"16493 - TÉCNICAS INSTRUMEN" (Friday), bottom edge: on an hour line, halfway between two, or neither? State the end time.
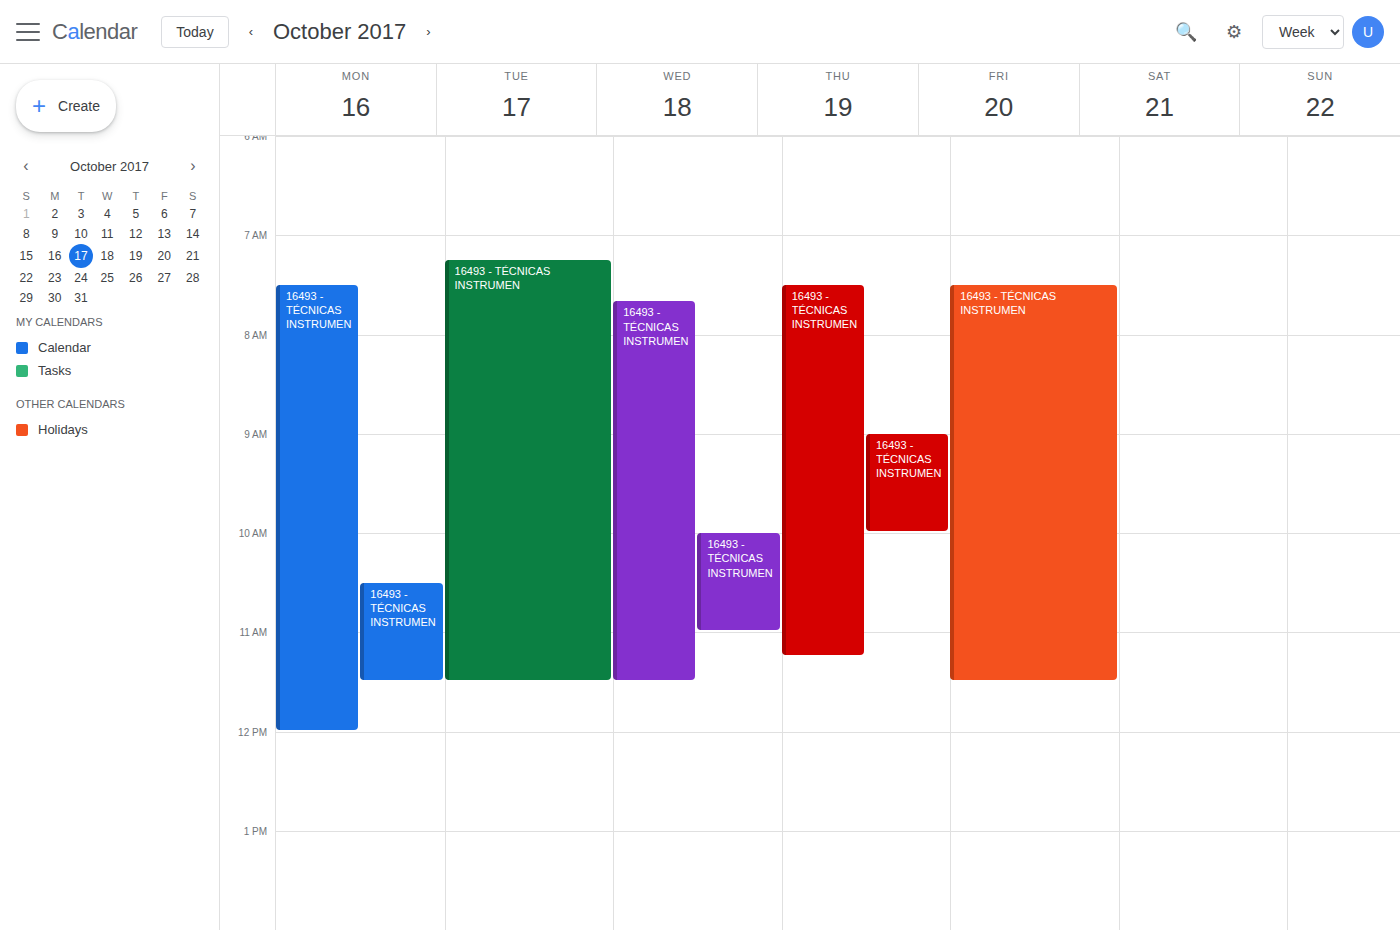
11:30 AM -- halfway between the 11 AM and 12 PM lines.